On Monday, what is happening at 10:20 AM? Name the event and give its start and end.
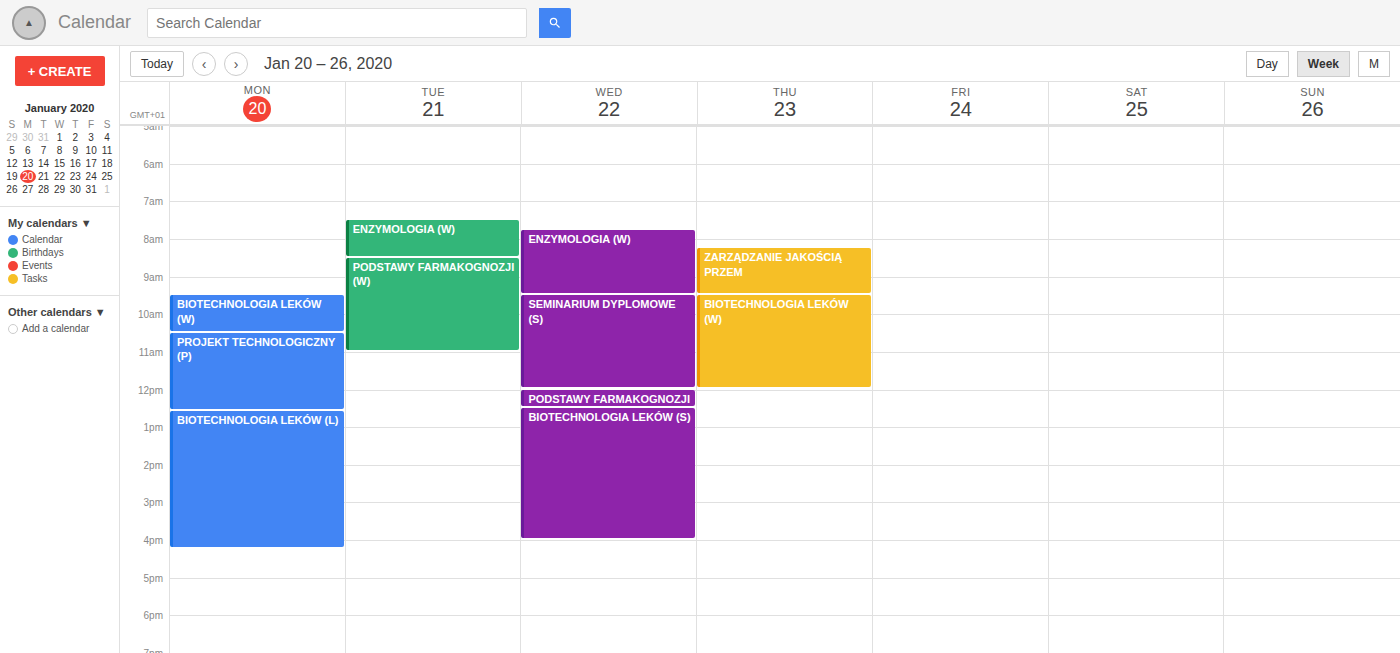
"BIOTECHNOLOGIA LEKÓW (W)", 9:30 AM to 10:30 AM